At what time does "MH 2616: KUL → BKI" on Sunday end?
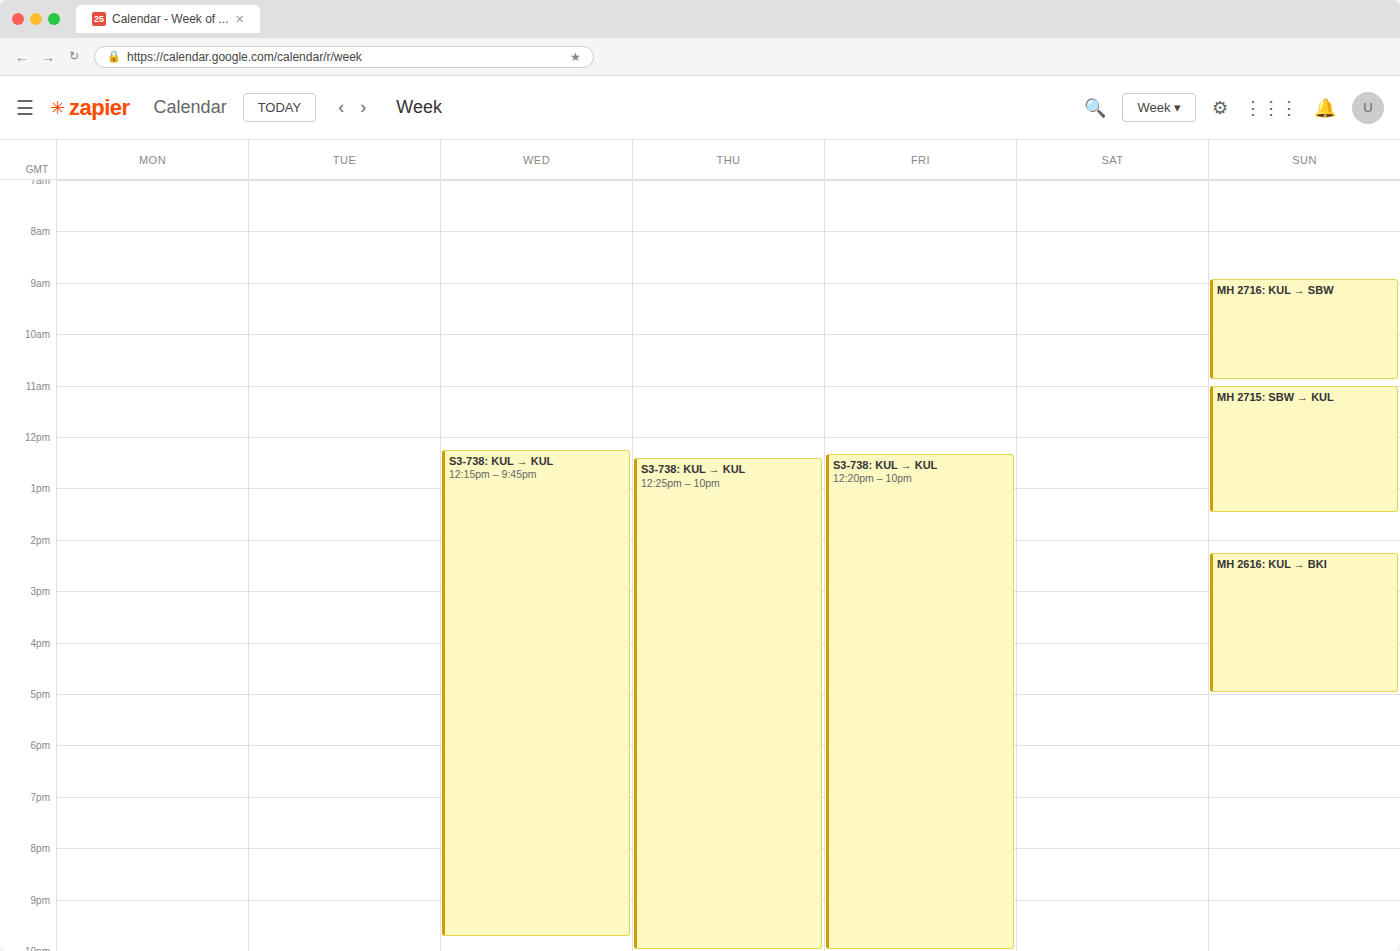
17:00